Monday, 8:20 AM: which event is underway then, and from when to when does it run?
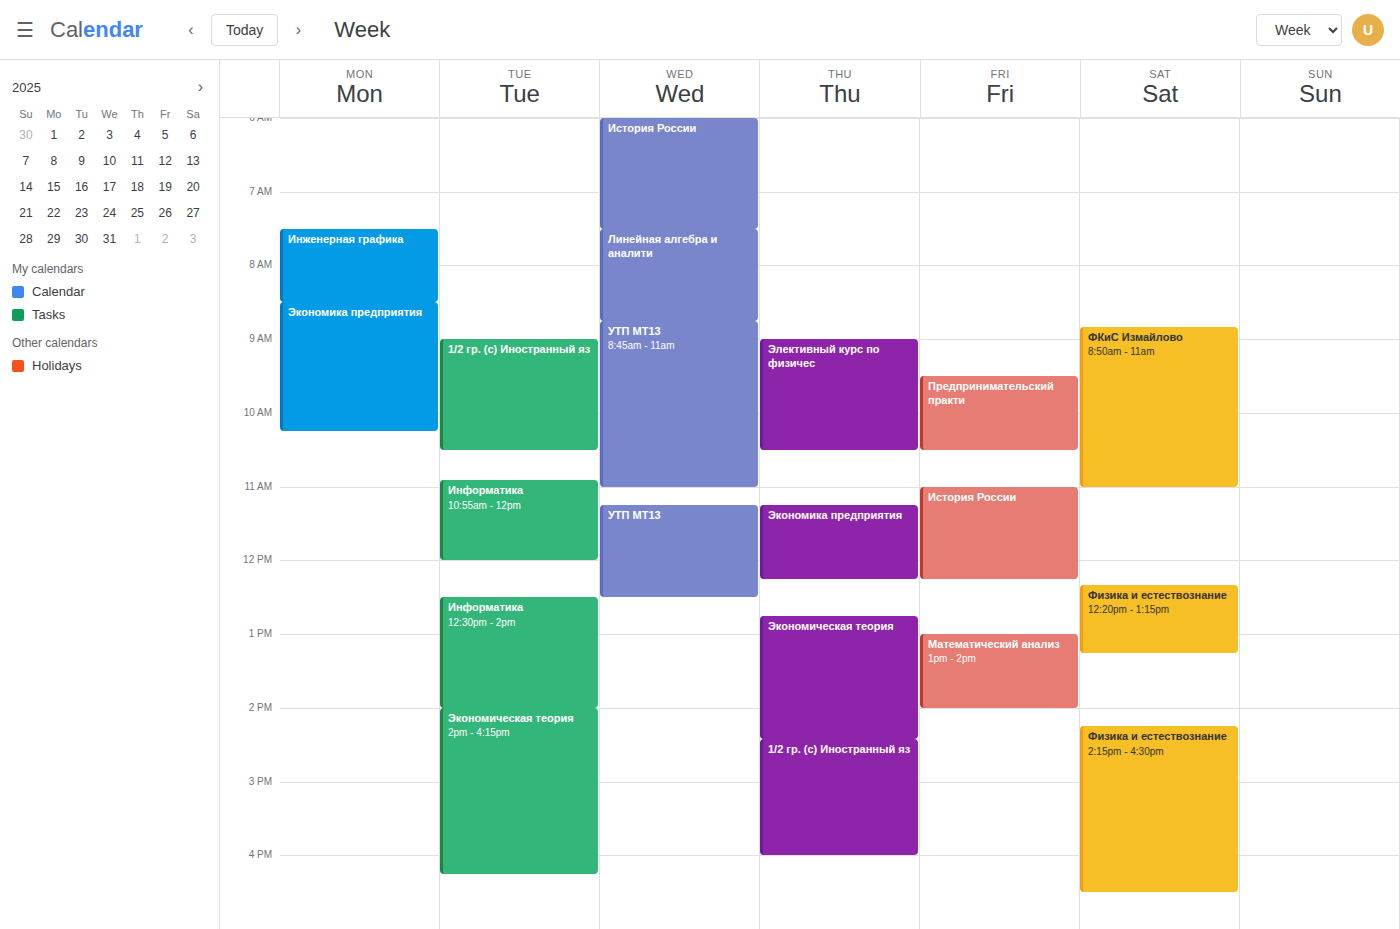
"Инженерная графика", 7:30 AM to 8:30 AM